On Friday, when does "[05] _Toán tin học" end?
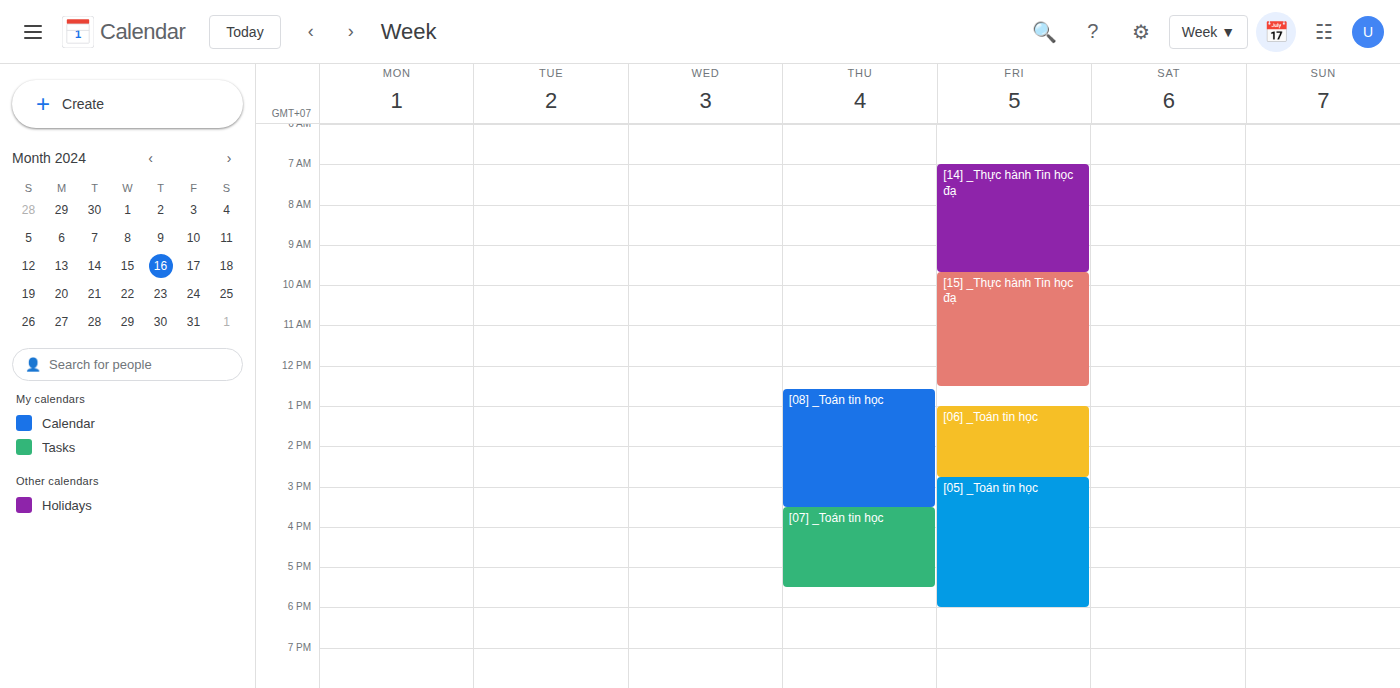
6:00 PM